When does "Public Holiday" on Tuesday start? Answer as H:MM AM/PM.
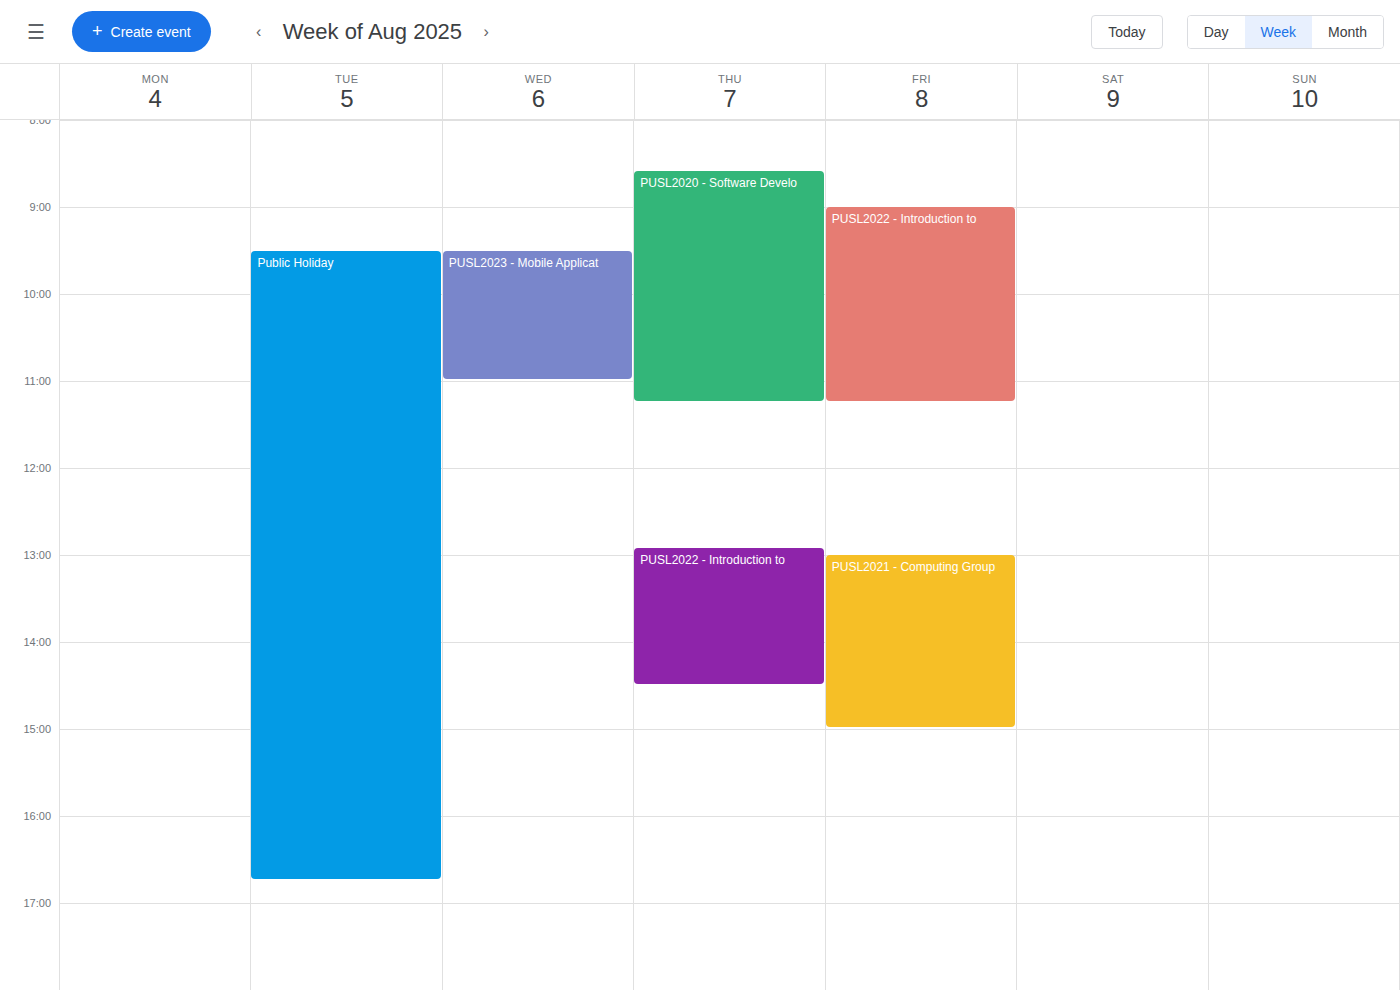
9:30 AM